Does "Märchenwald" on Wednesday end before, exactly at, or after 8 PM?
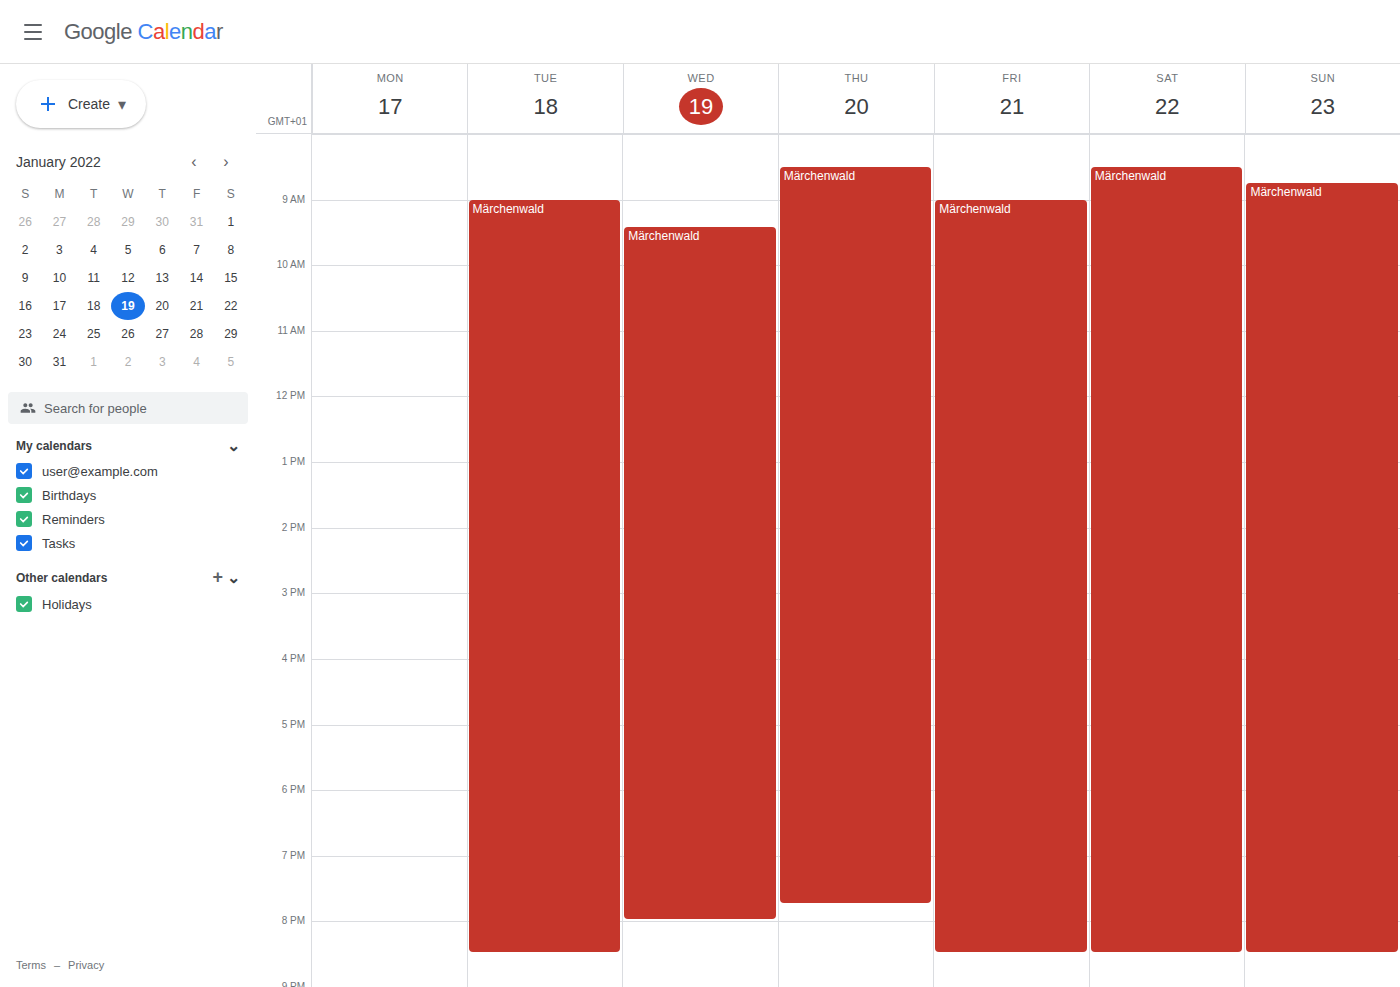
8:00 PM -- exactly at 8 PM, on the 8 PM line.